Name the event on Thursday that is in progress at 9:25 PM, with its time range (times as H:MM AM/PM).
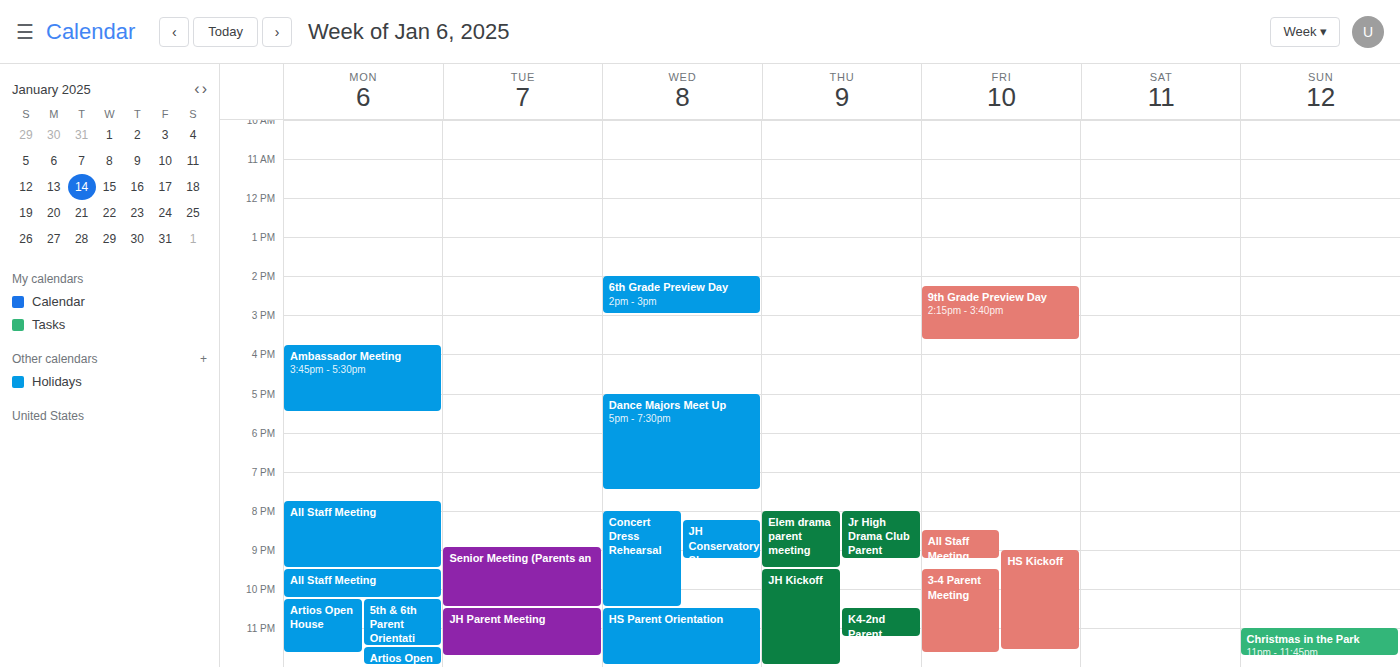
"Elem drama parent meeting", 8:00 PM to 9:30 PM